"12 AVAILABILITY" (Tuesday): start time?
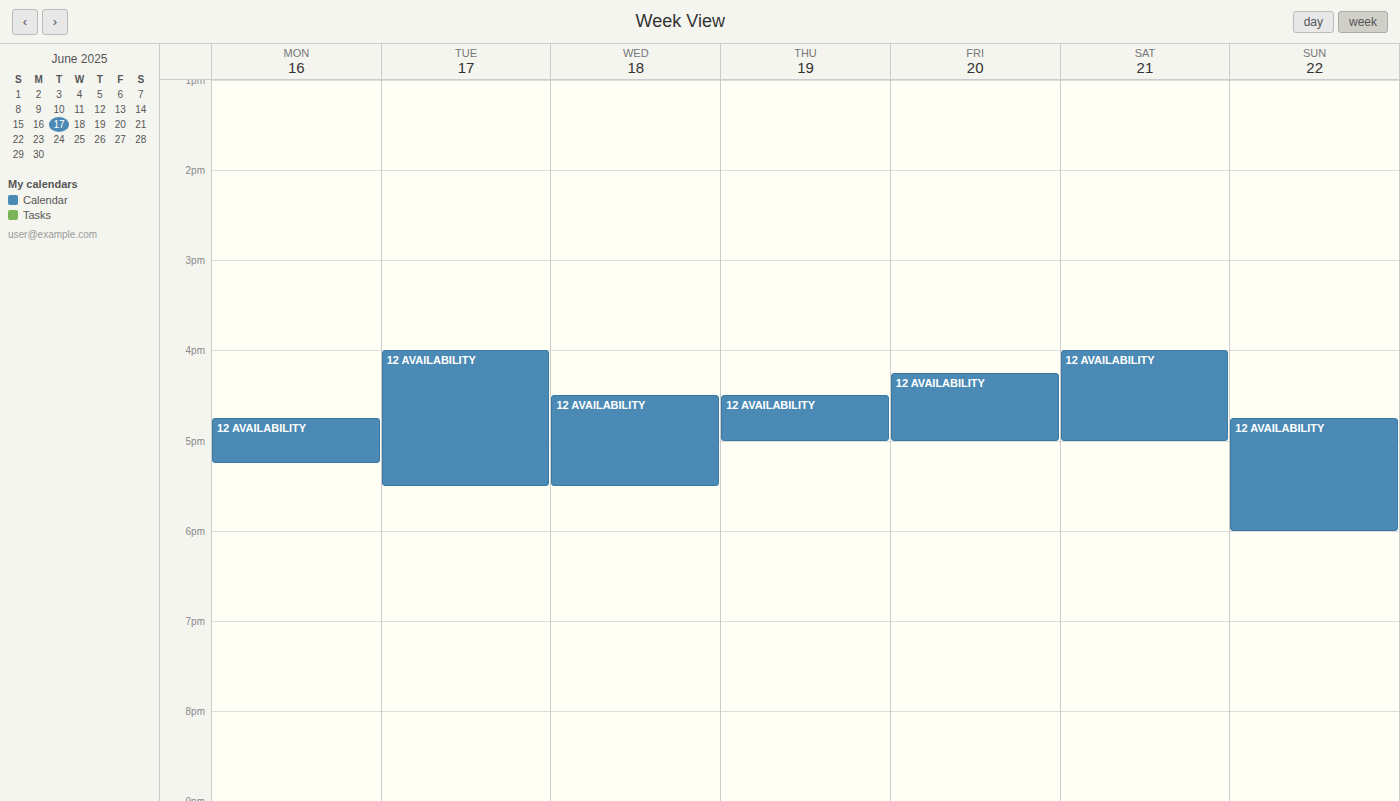
4:00 PM